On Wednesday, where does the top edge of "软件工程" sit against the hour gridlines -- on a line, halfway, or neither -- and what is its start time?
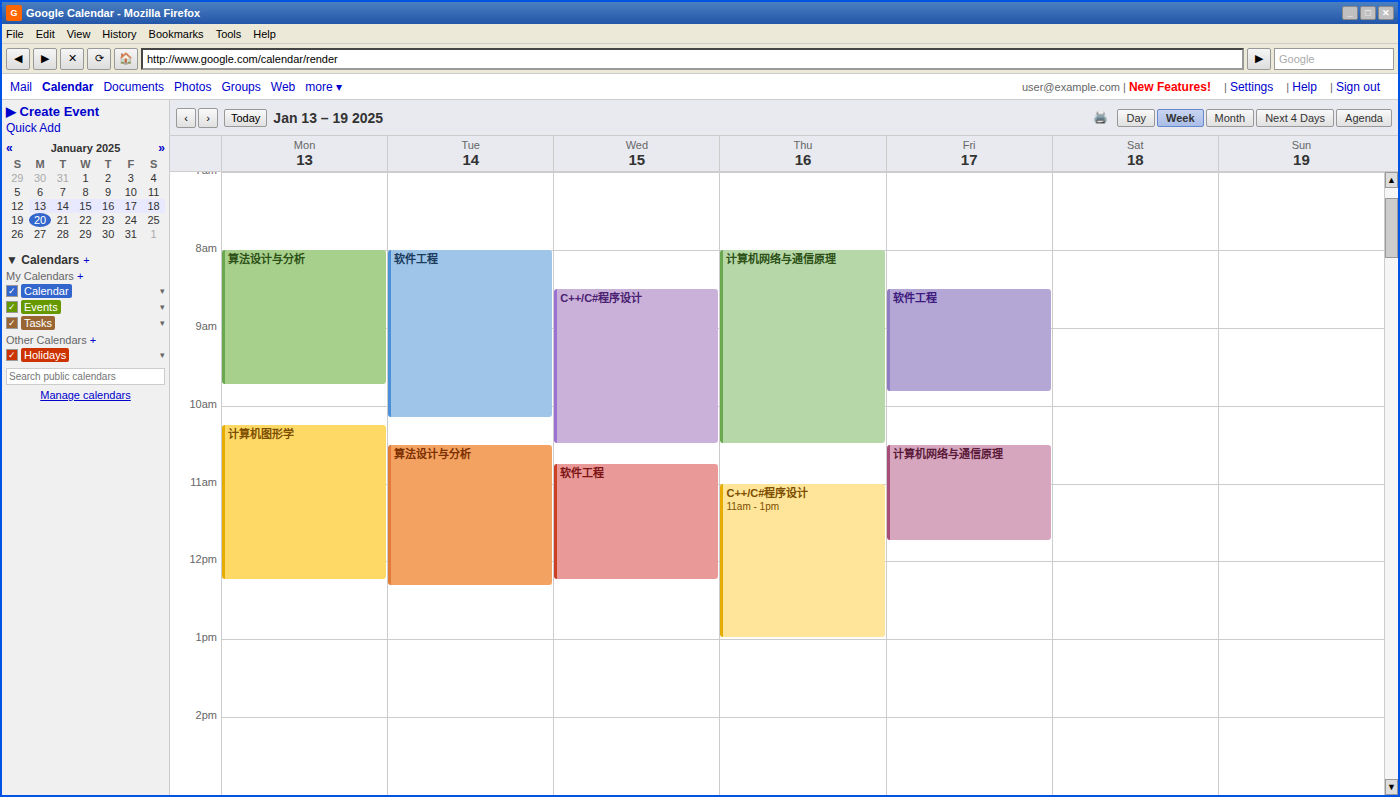
10:45 -- neither: three quarters of the way from the 10:00 line to the 11:00 line.